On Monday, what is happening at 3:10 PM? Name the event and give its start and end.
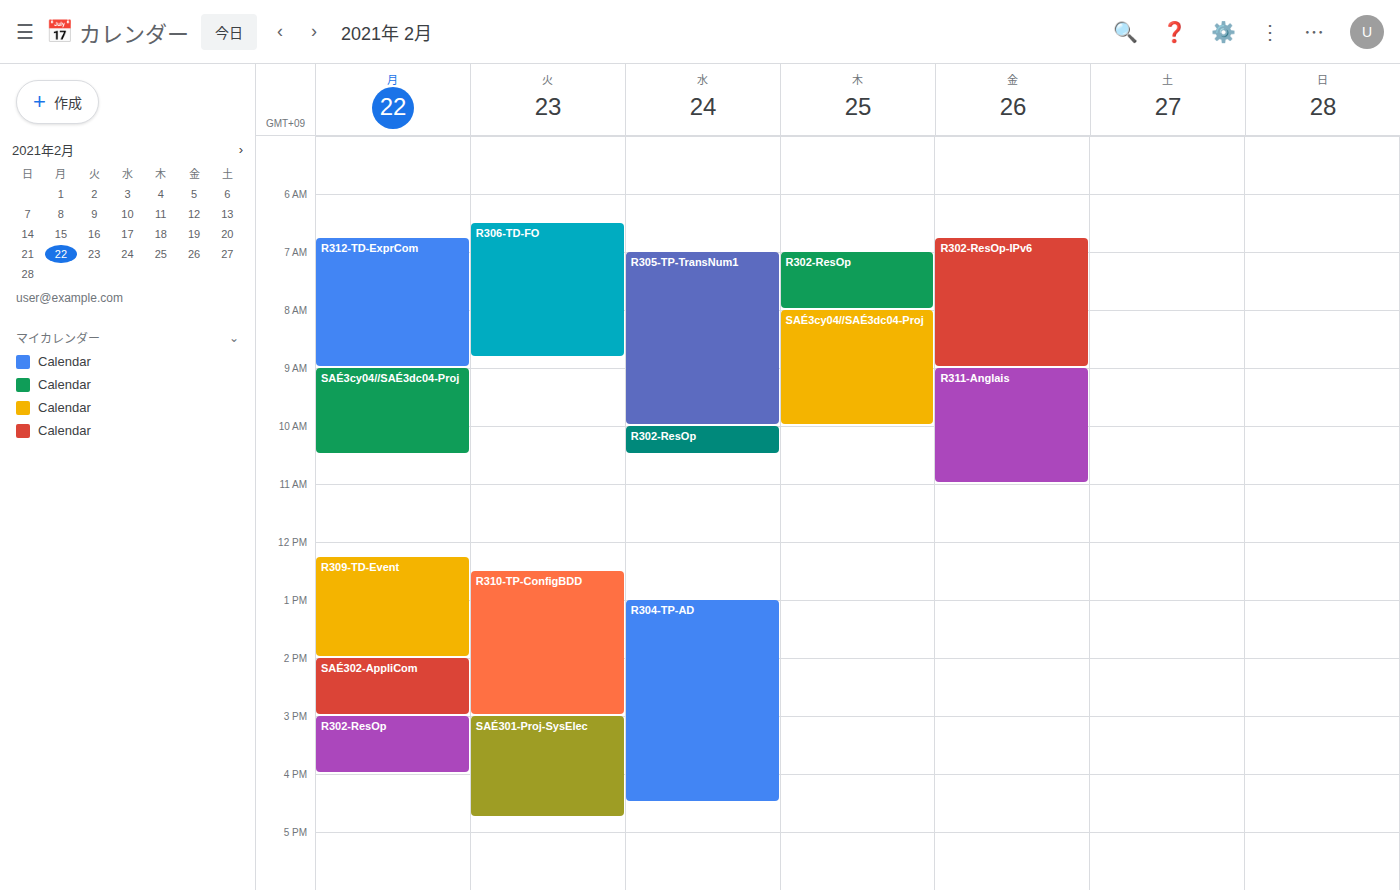
"R302-ResOp", 3:00 PM to 4:00 PM